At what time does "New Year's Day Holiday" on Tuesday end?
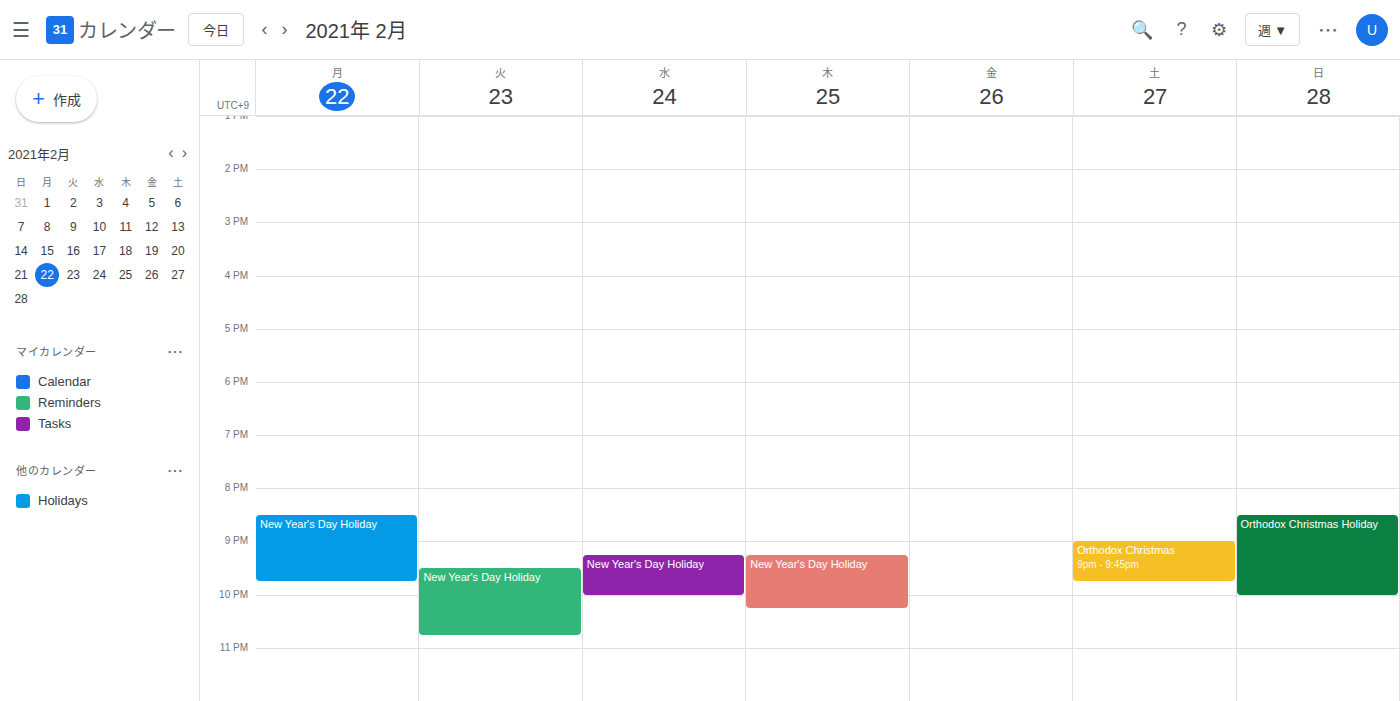
10:45 PM